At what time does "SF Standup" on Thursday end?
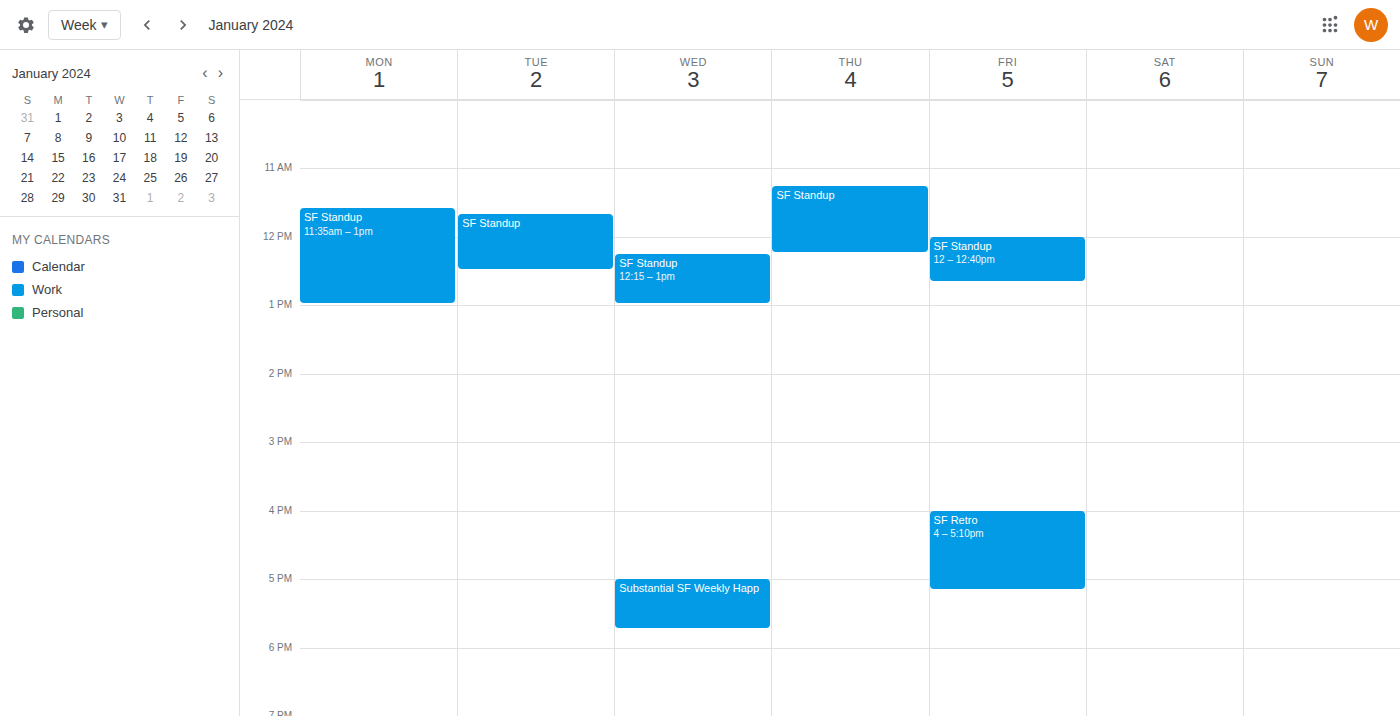
12:15 PM